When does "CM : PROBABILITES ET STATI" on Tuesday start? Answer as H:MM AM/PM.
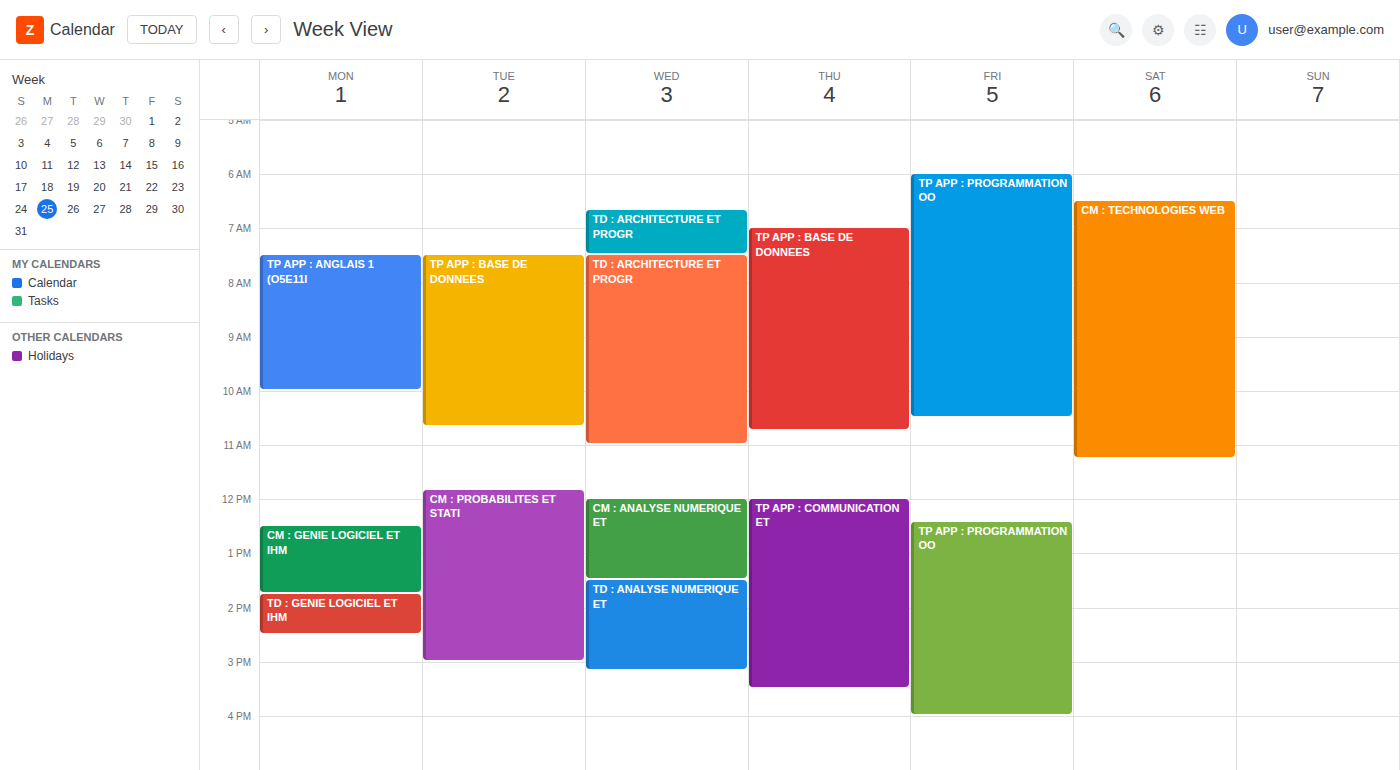
11:50 AM